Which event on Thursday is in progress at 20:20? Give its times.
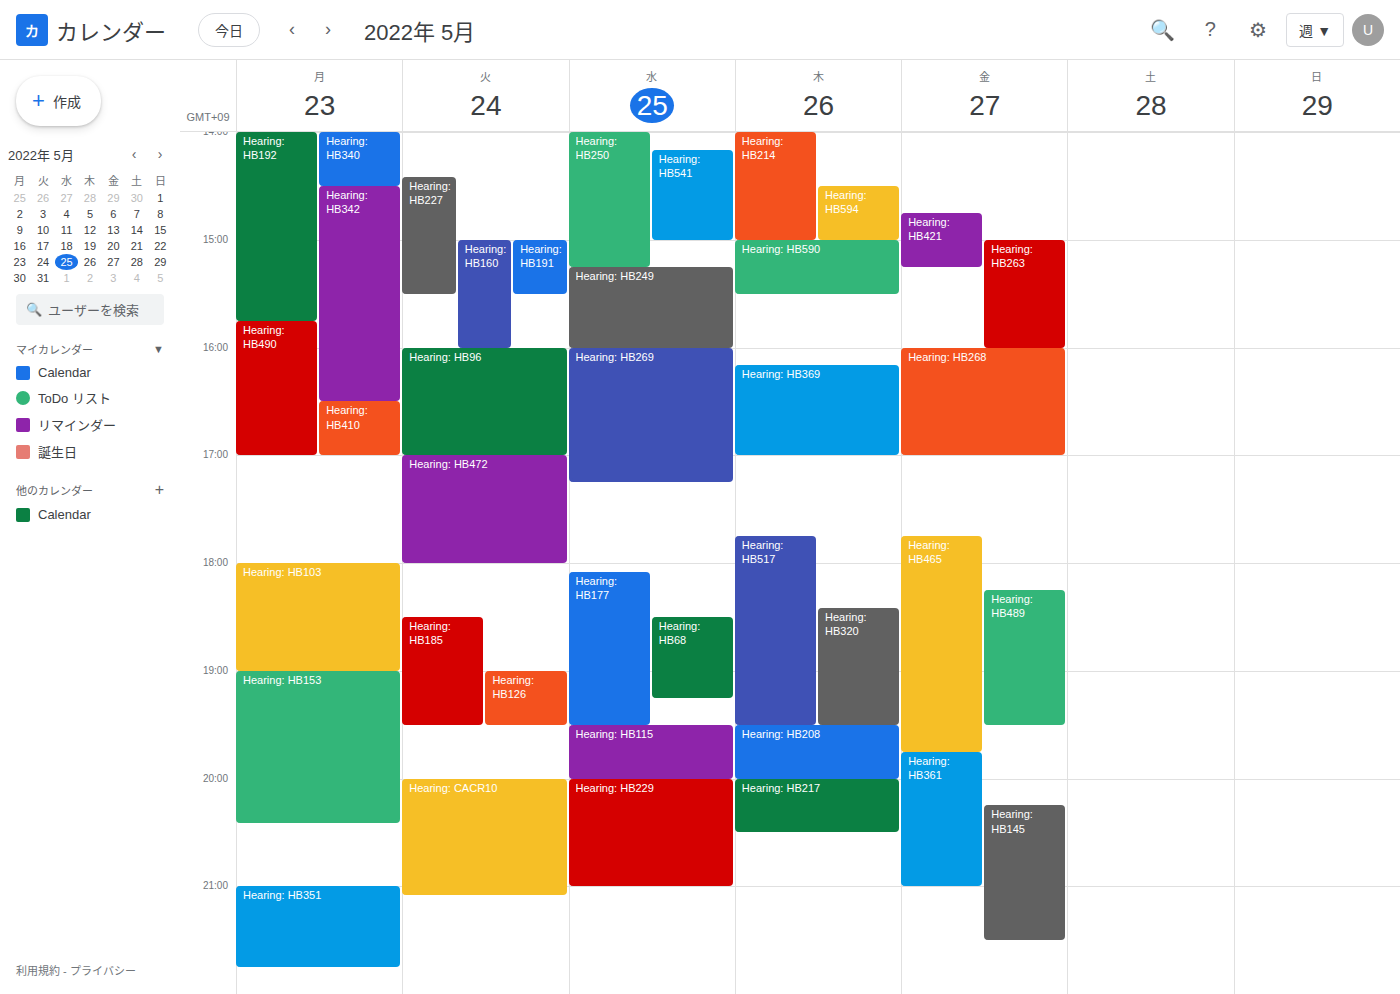
"Hearing: HB217", 20:00 to 20:30